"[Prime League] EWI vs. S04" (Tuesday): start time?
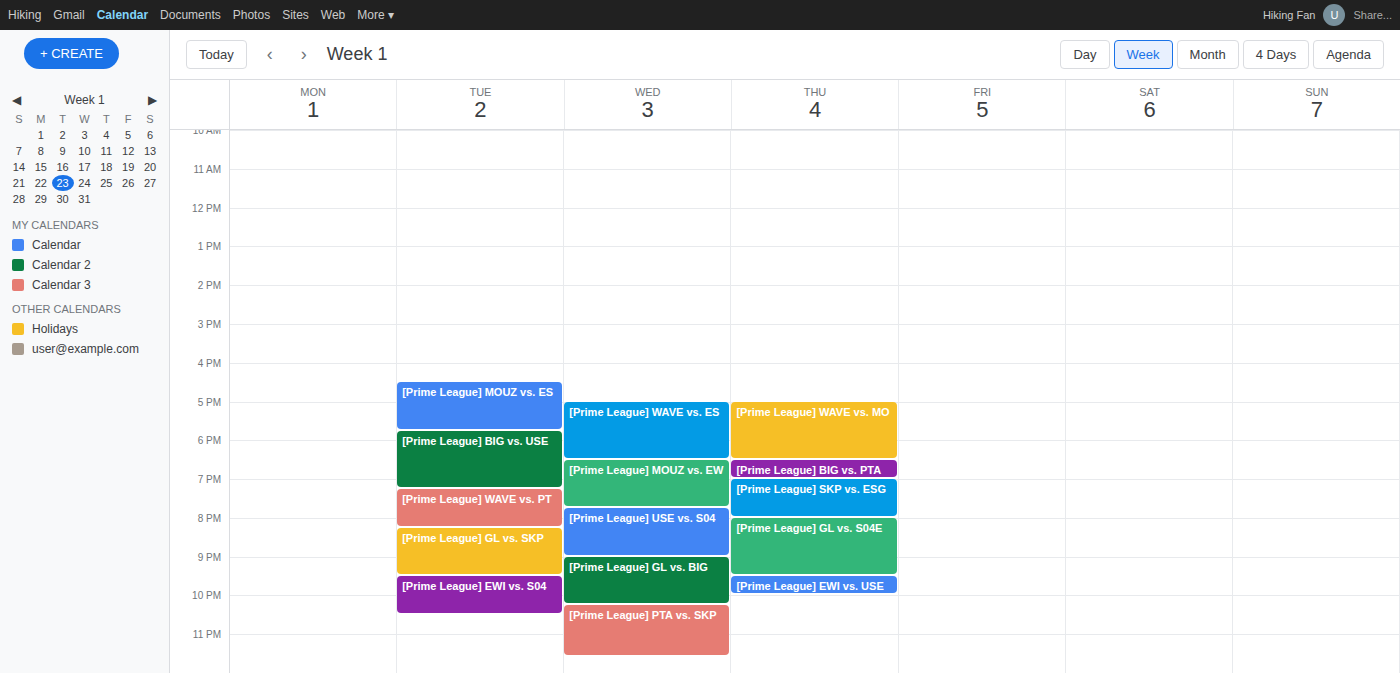
21:30